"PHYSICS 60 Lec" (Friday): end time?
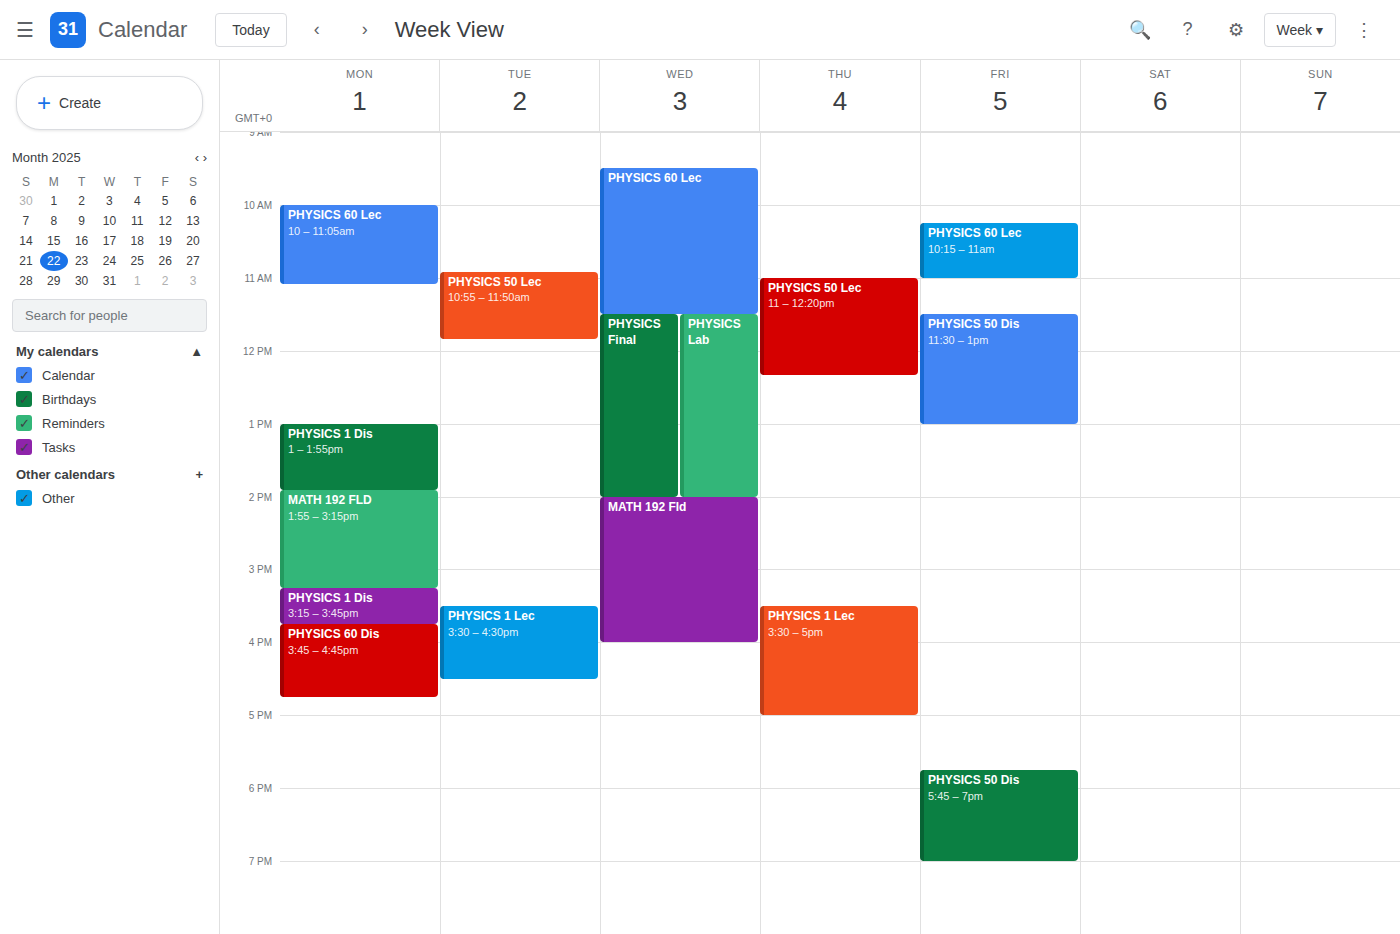
11:00 AM